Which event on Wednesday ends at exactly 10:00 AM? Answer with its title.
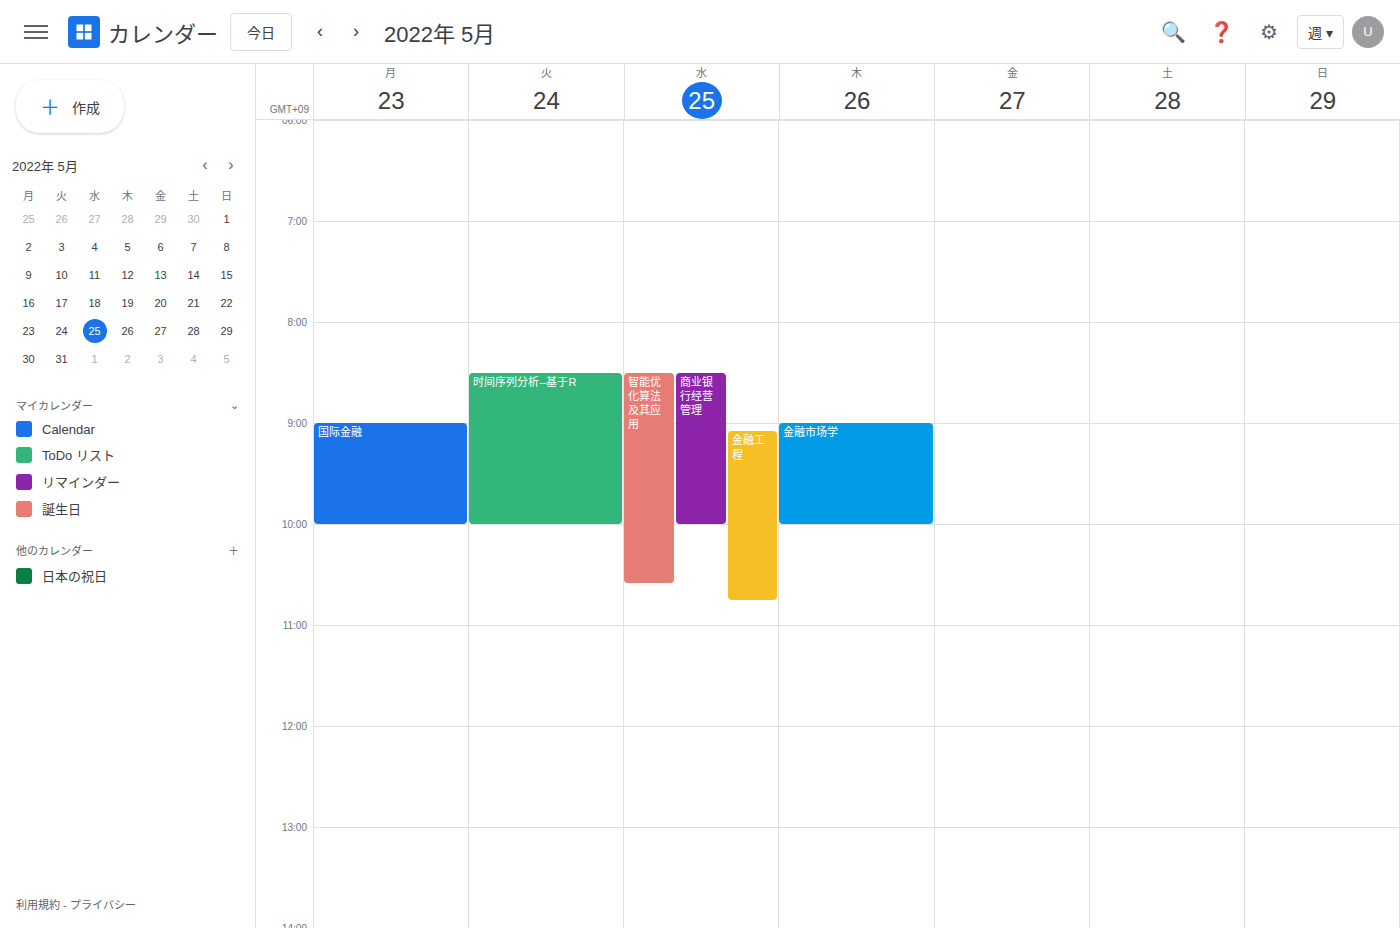
"商业银行经营管理"